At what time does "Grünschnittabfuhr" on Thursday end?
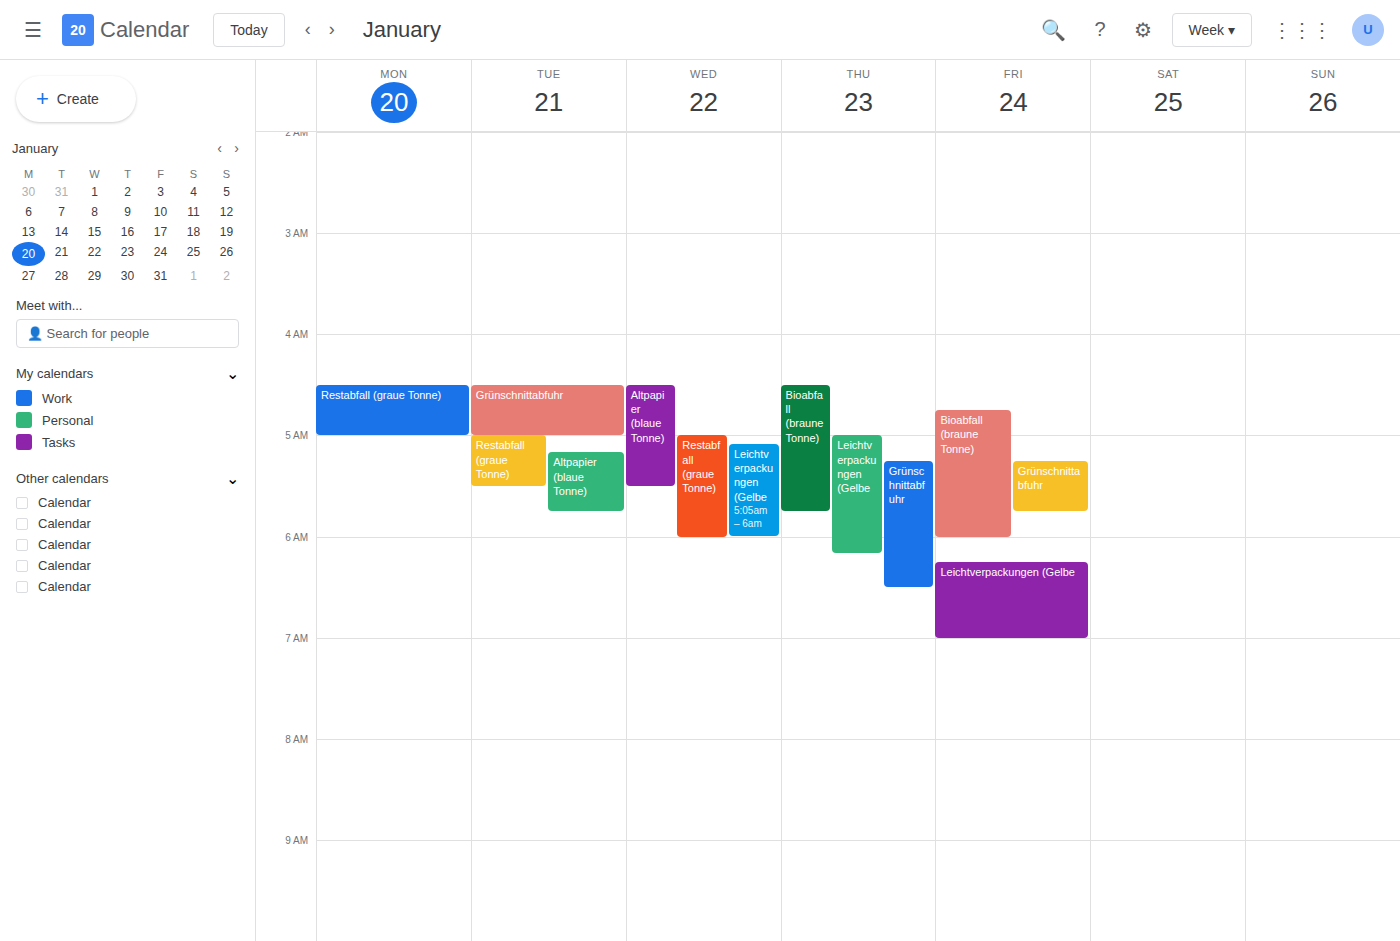
06:30